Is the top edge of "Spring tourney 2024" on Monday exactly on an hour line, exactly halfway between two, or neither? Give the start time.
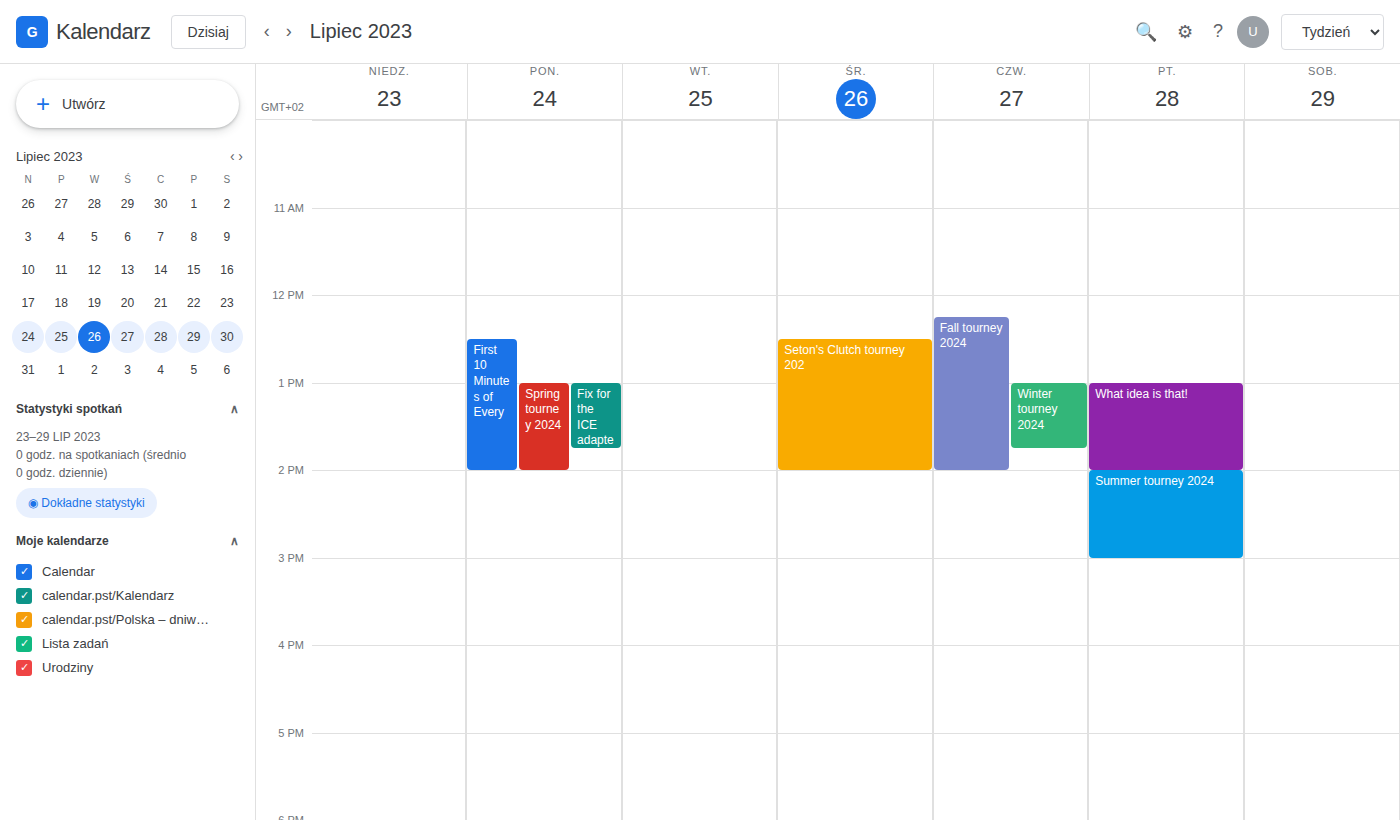
1:00 PM -- exactly on the 1 PM line.